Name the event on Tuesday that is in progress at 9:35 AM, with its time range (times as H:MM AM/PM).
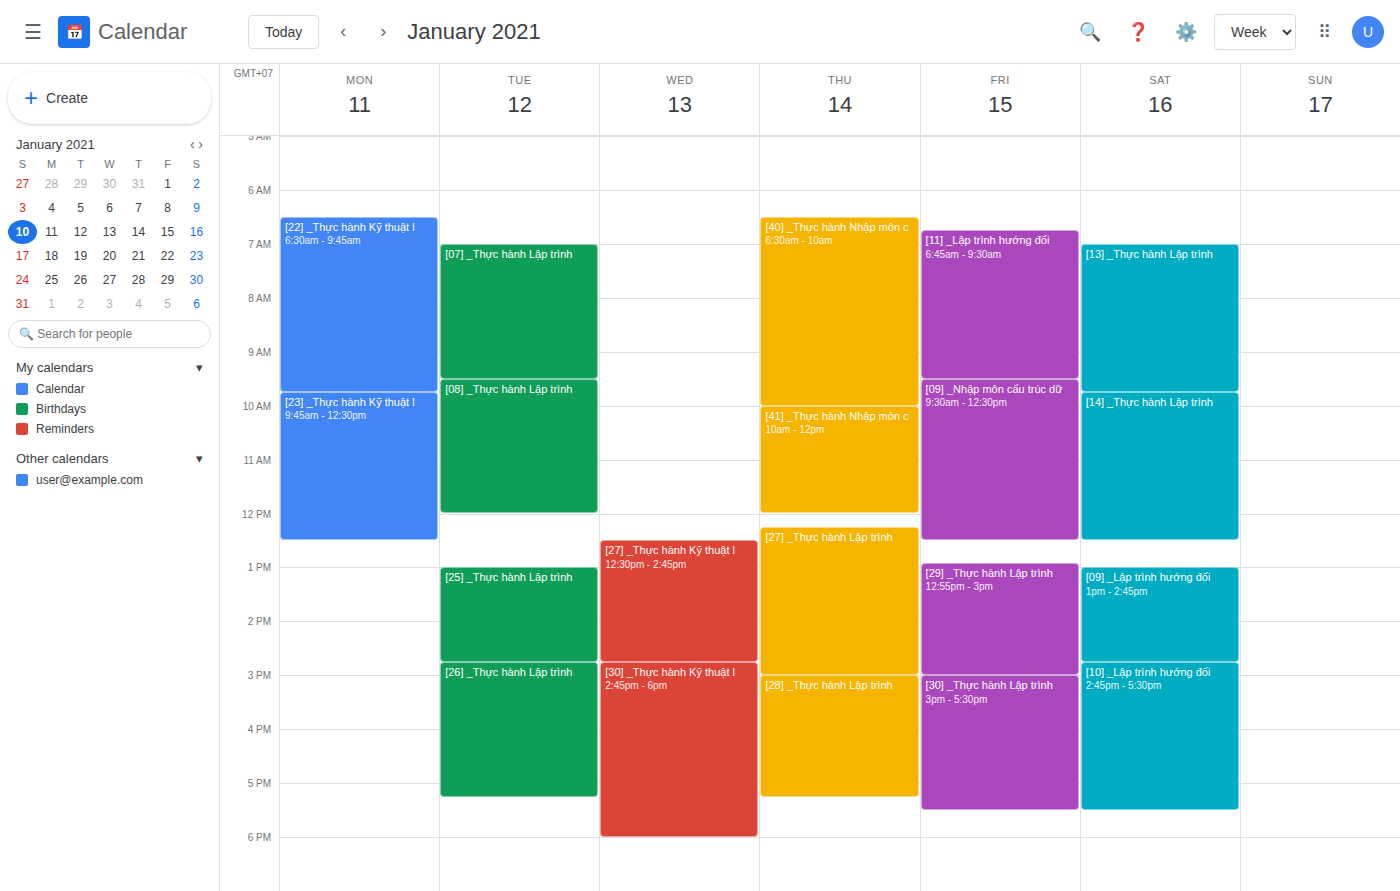
"[08] _Thực hành Lập trình", 9:30 AM to 12:00 PM